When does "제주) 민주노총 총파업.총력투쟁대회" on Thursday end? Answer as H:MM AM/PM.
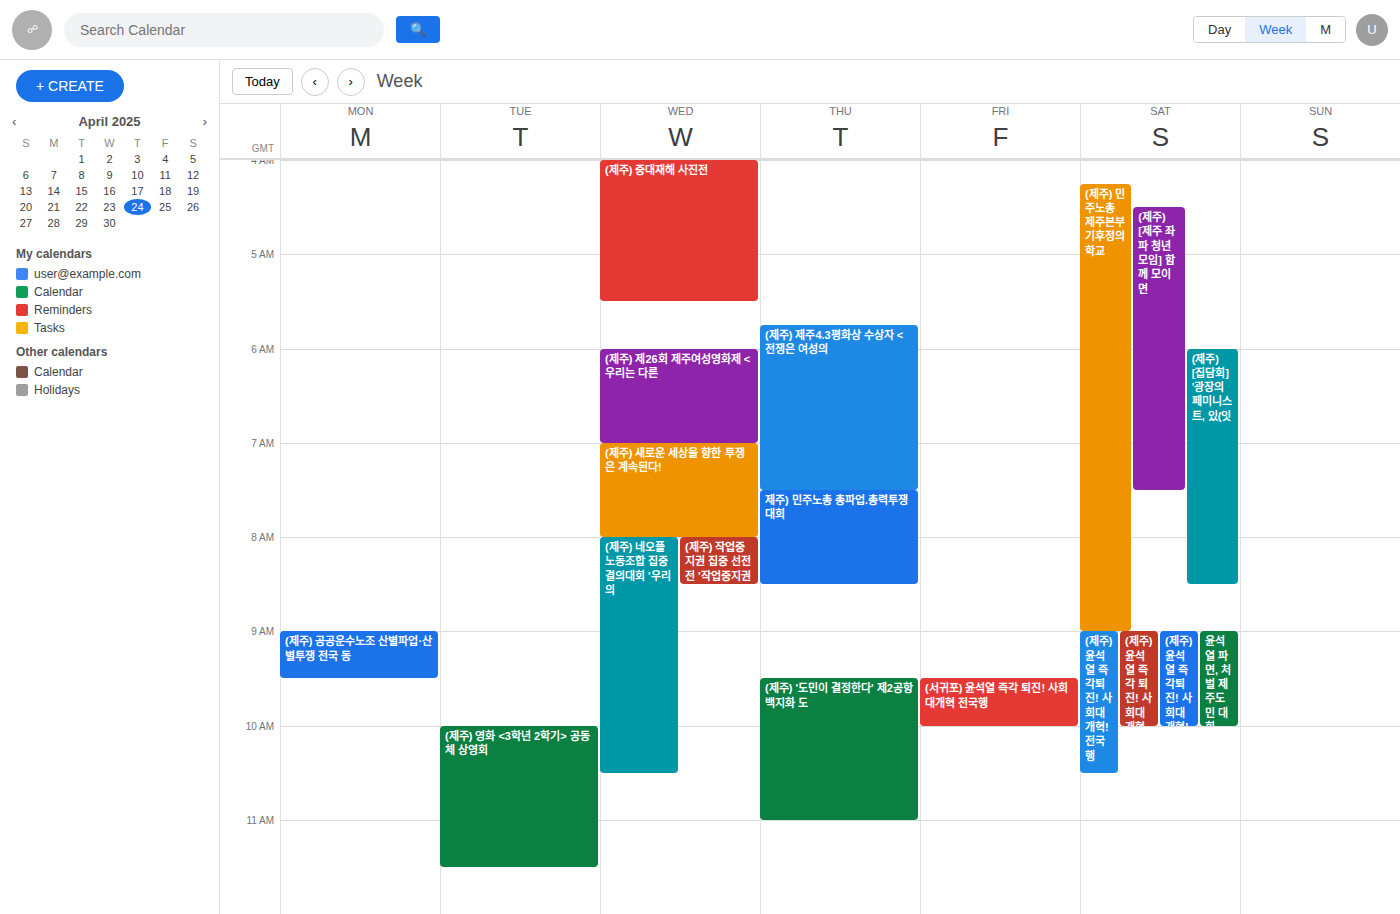
8:30 AM